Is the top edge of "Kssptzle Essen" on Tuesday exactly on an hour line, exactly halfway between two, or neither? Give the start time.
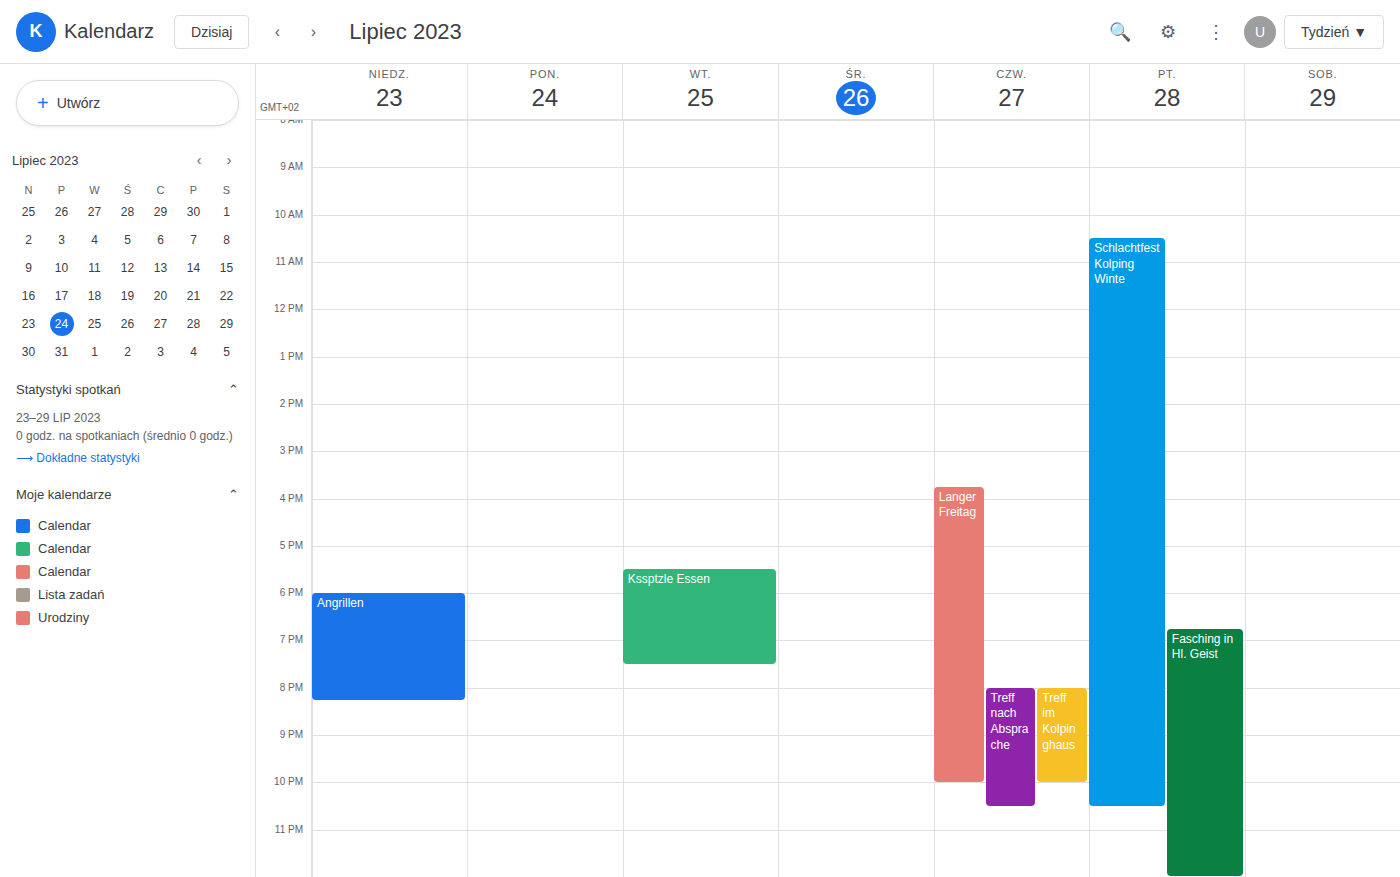
5:30 PM -- halfway between the 5 PM and 6 PM lines.